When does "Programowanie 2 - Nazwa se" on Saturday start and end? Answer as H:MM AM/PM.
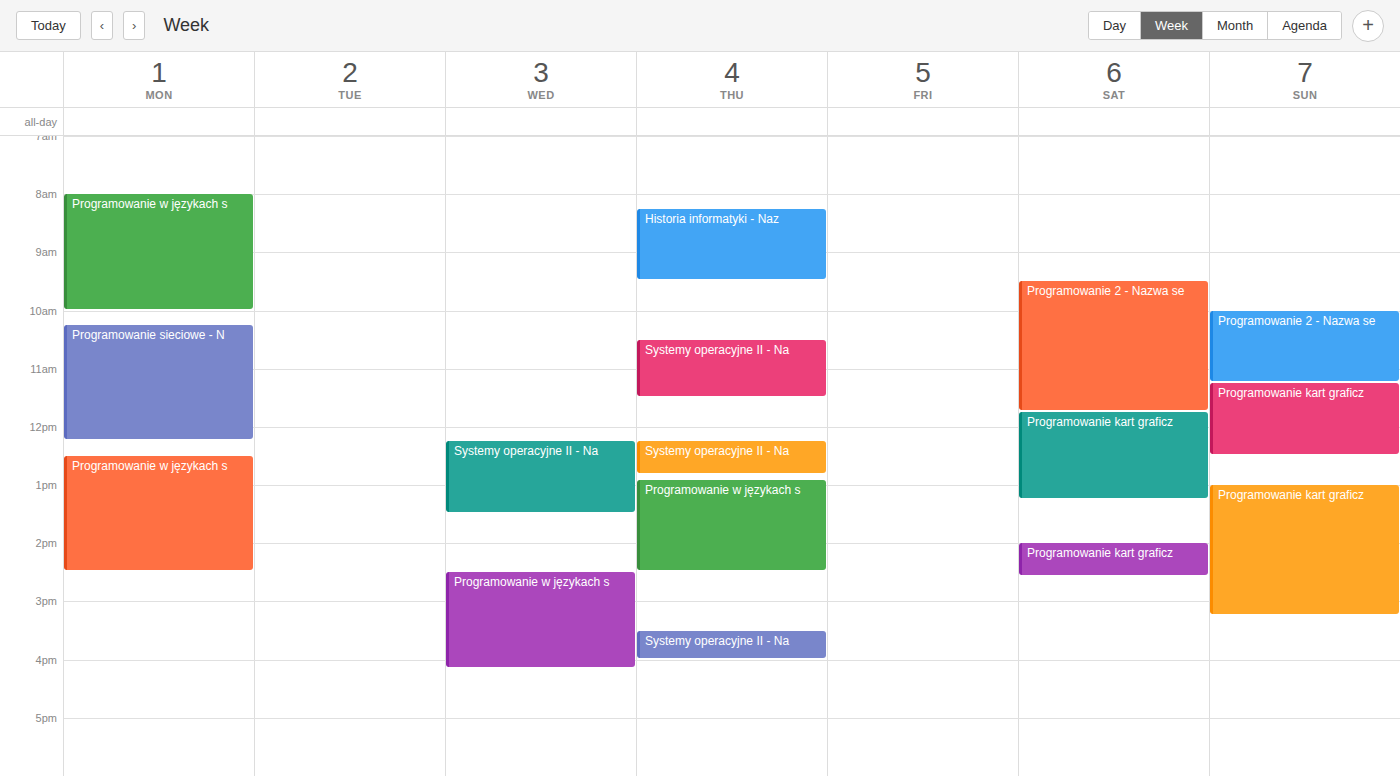
9:30 AM to 11:45 AM